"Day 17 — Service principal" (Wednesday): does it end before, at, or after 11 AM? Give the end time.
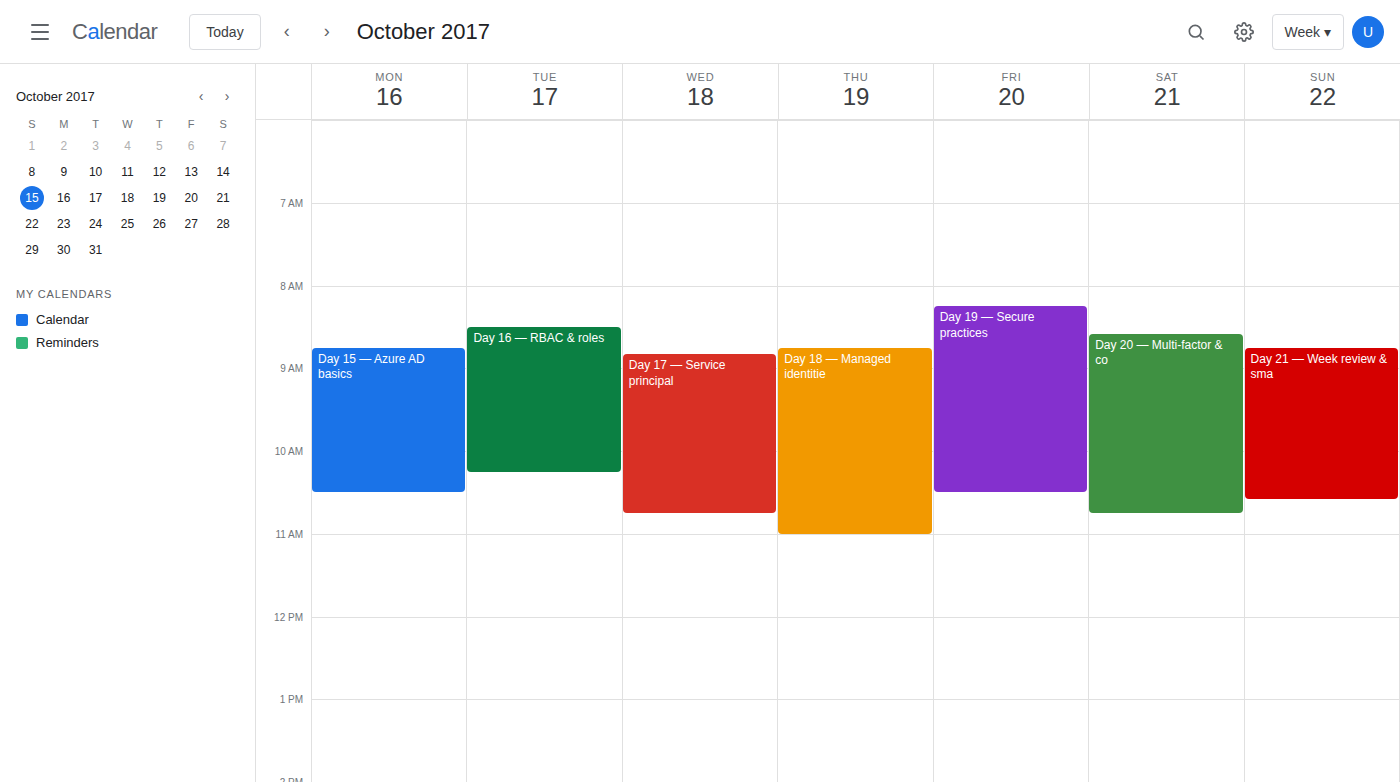
10:45 AM -- before 11 AM, 15 minutes above the 11 AM line.